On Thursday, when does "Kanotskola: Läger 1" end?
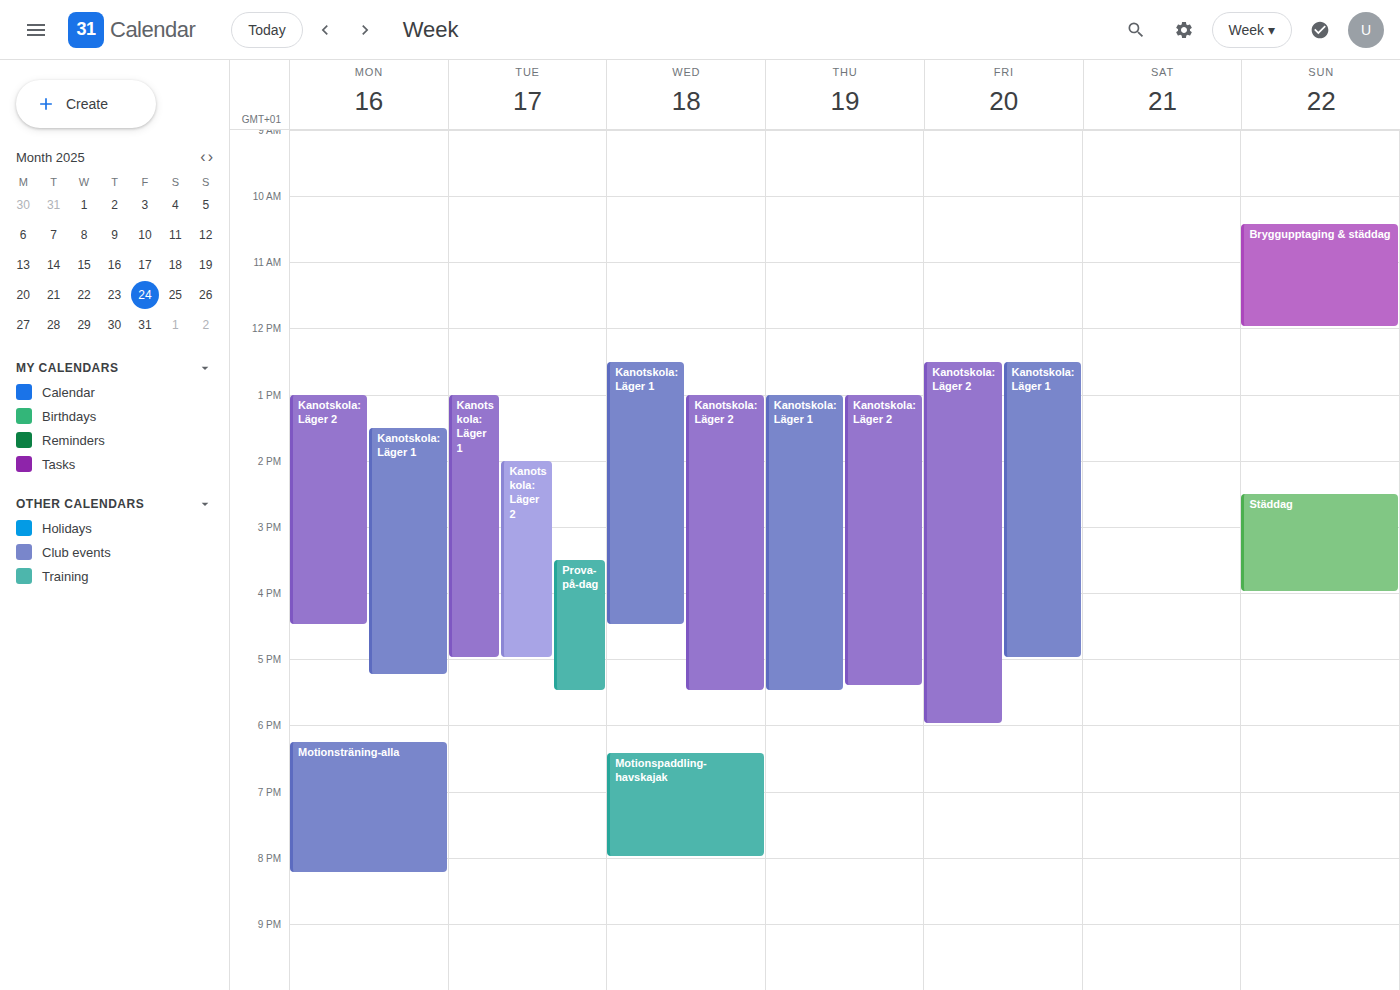
5:30 PM